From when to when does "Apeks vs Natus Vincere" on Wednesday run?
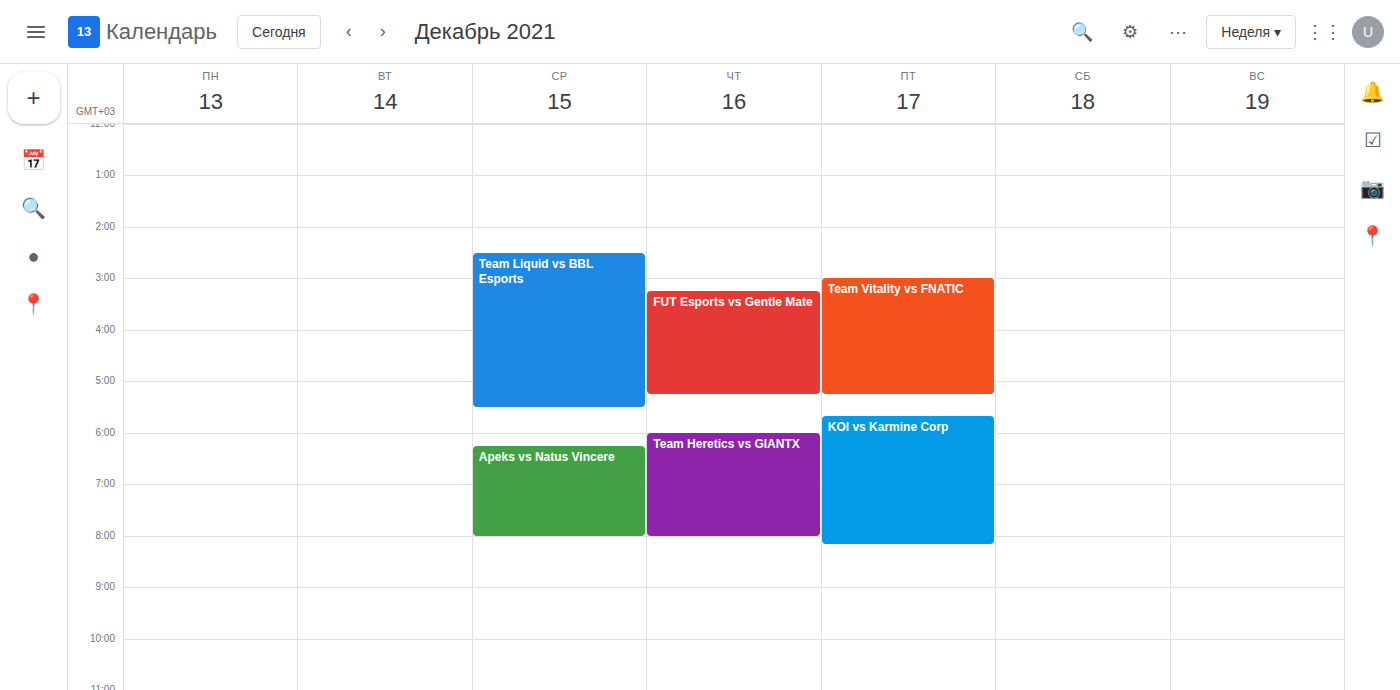
6:15 PM to 8:00 PM